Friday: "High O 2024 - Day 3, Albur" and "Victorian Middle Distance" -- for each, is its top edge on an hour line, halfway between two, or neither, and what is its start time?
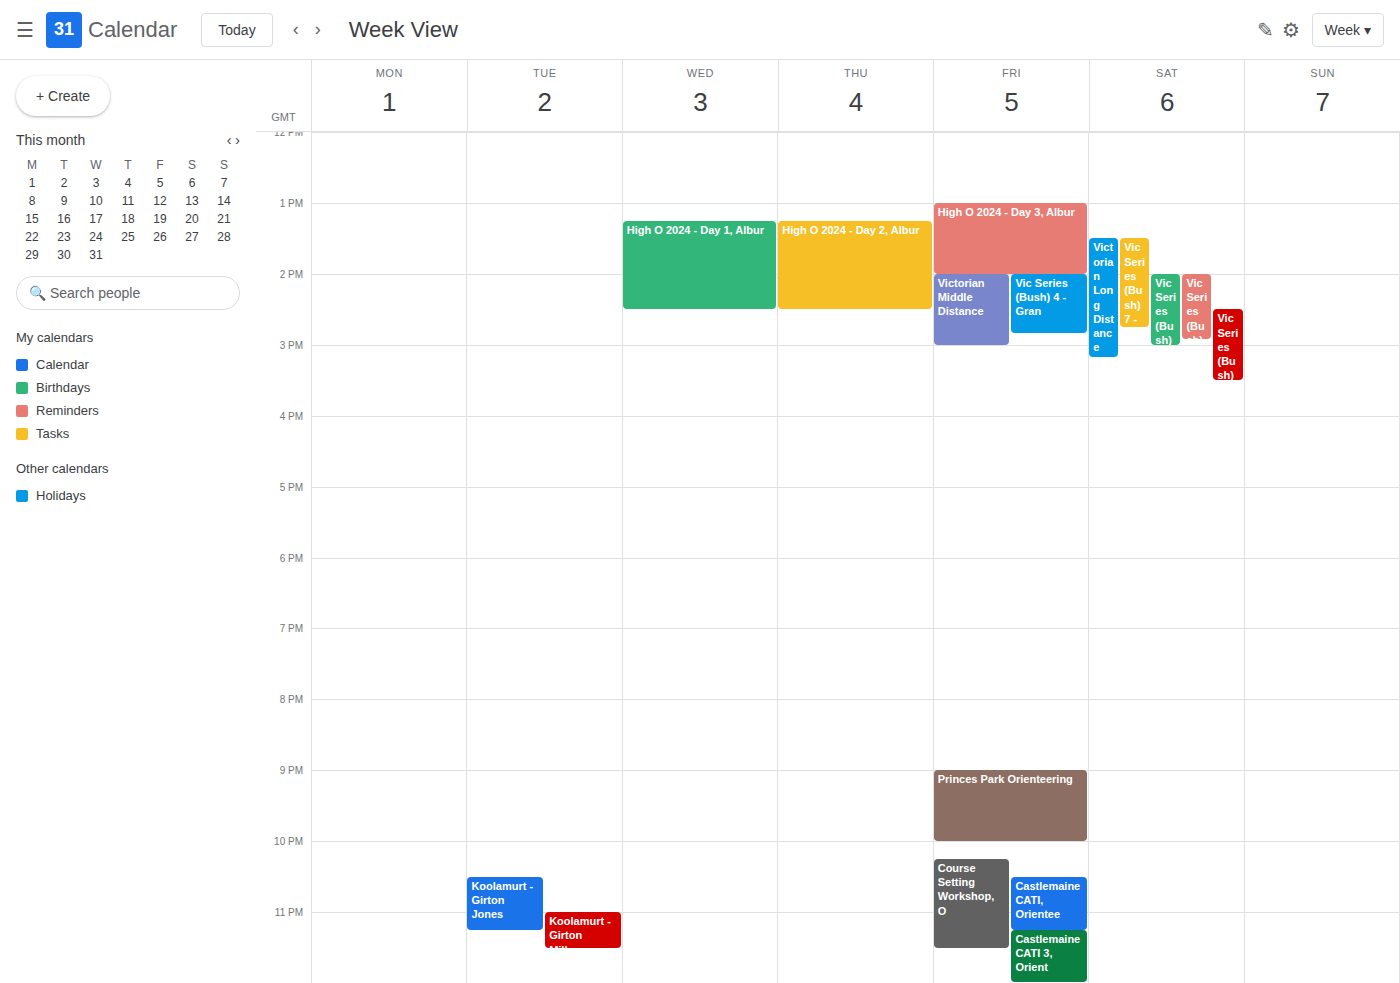
"High O 2024 - Day 3, Albur": 1:00 PM, exactly on the 1 PM line. "Victorian Middle Distance": 2:00 PM, exactly on the 2 PM line.